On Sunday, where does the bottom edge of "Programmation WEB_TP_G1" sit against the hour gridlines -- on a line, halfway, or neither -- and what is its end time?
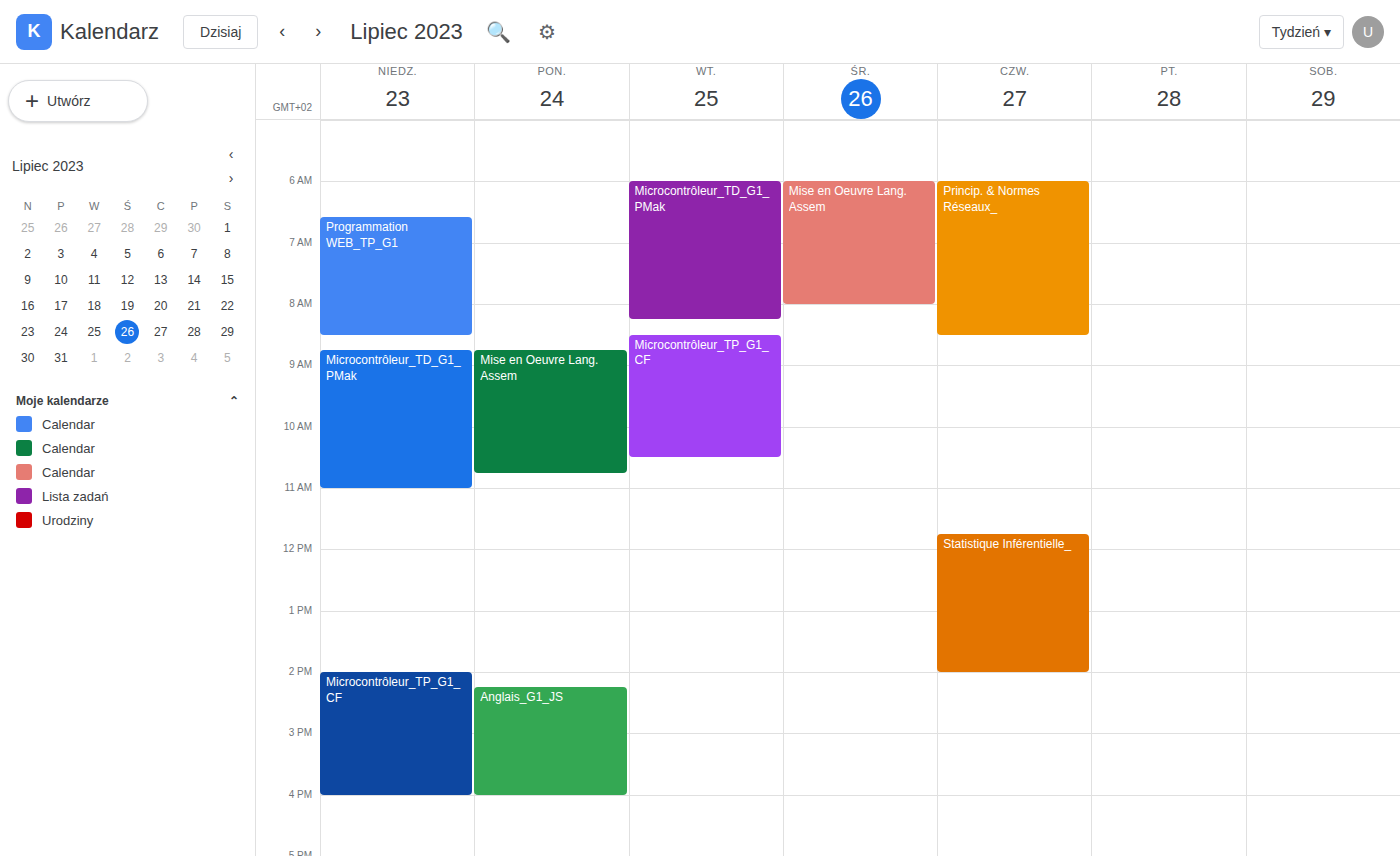
8:30 AM -- halfway between the 8 AM and 9 AM lines.